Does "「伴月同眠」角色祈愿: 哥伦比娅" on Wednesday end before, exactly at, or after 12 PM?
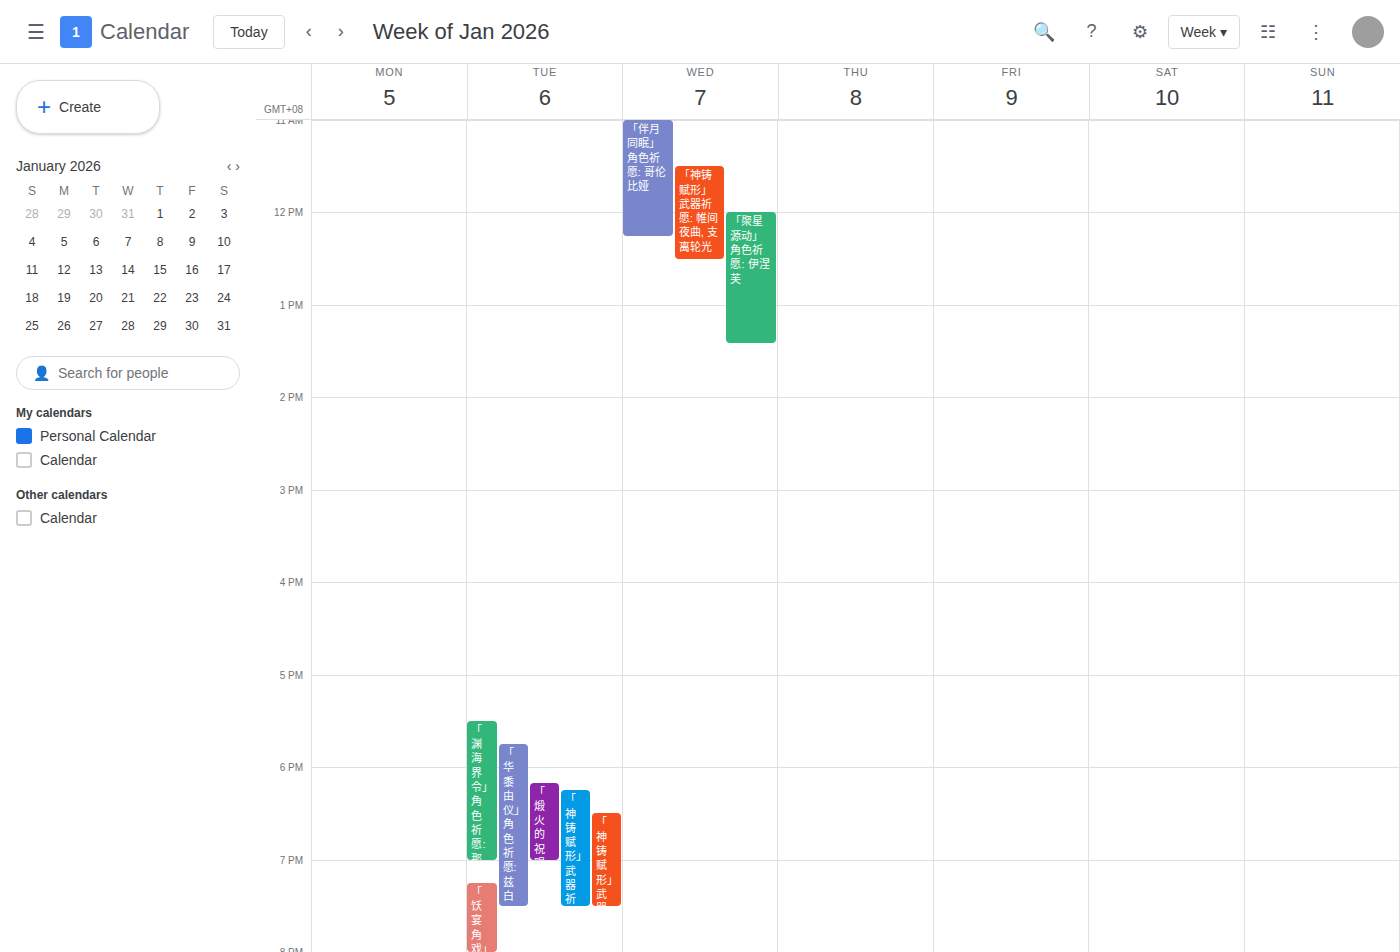
12:15 PM -- after 12 PM, 15 minutes below the 12 PM line.